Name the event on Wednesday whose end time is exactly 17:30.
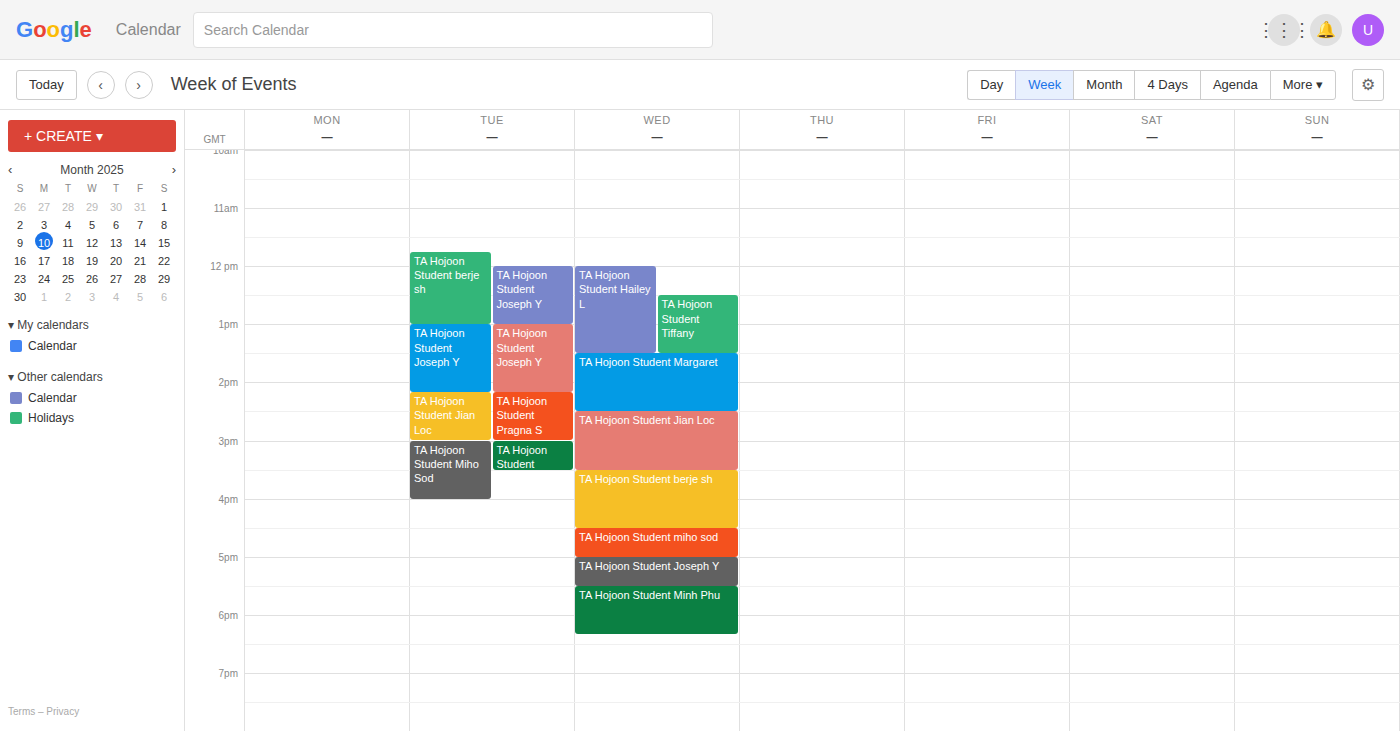
"TA Hojoon Student Joseph Y"